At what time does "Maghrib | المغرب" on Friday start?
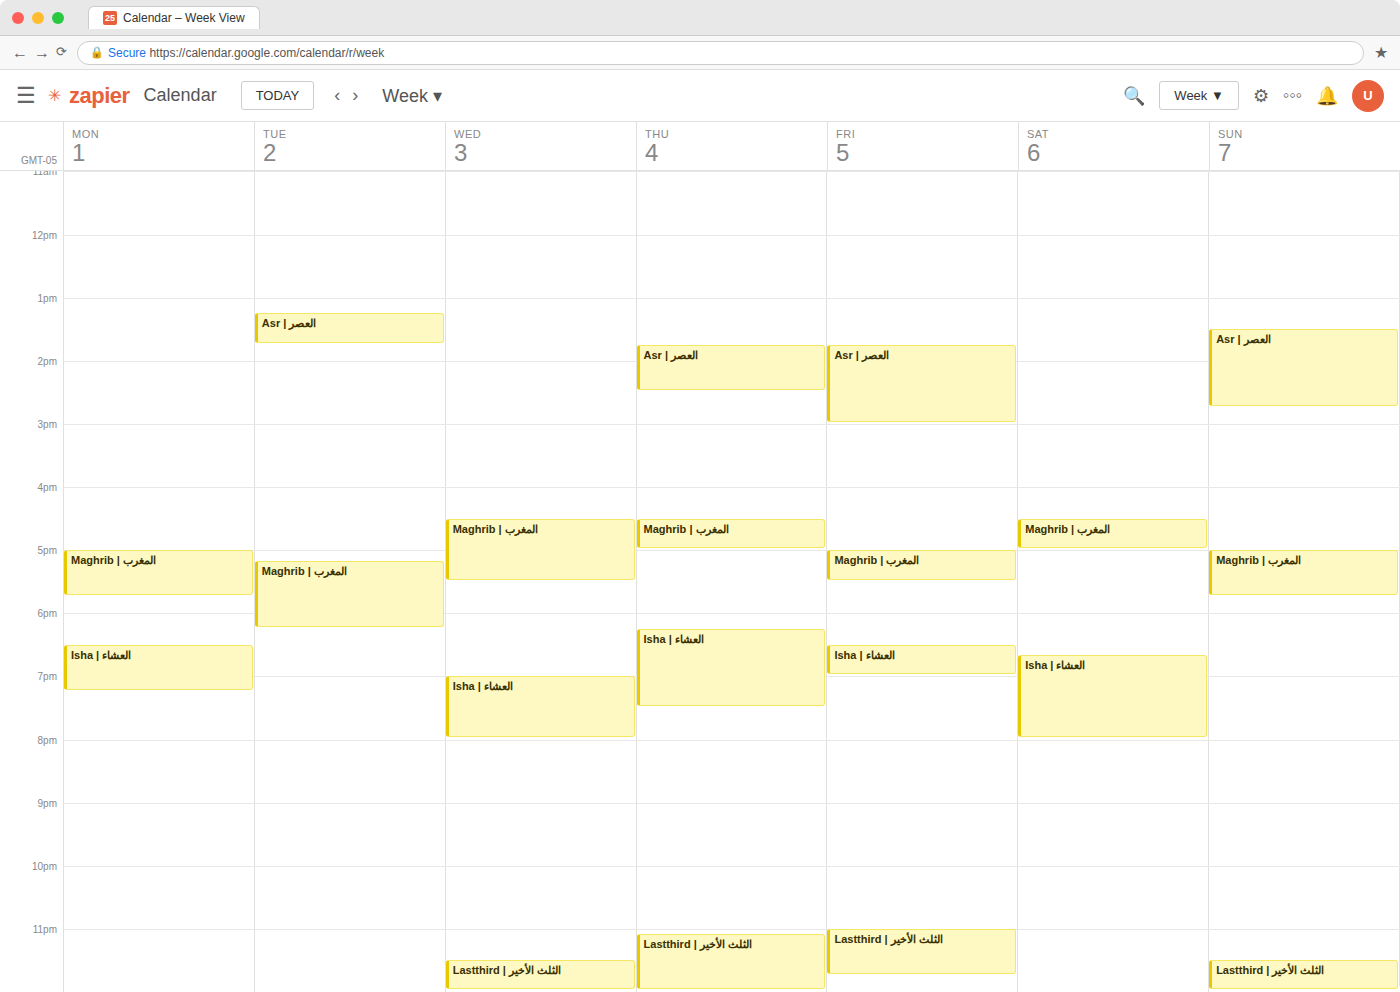
5:00 PM